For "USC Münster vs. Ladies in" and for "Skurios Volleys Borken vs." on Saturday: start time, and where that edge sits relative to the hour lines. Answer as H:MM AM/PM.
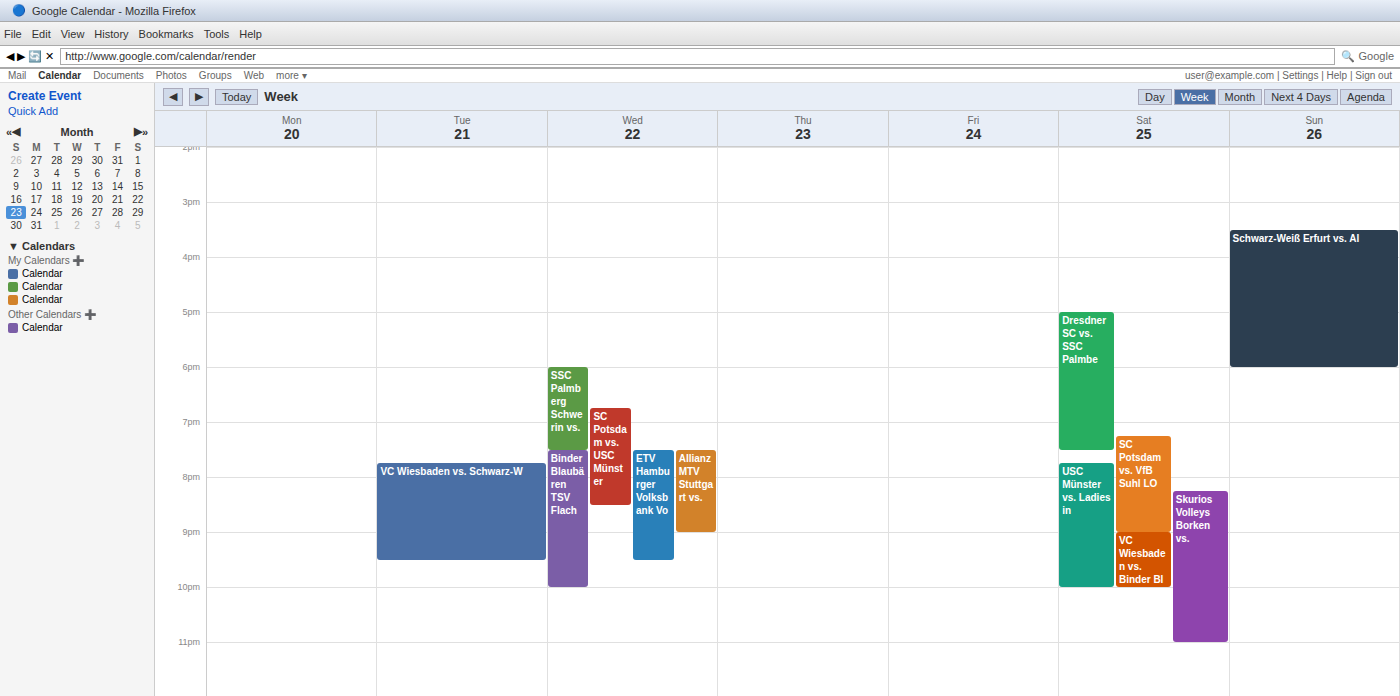
"USC Münster vs. Ladies in": 7:45 PM, neither: three quarters of the way from the 7 PM line to the 8 PM line. "Skurios Volleys Borken vs.": 8:15 PM, neither: a quarter of the way from the 8 PM line to the 9 PM line.